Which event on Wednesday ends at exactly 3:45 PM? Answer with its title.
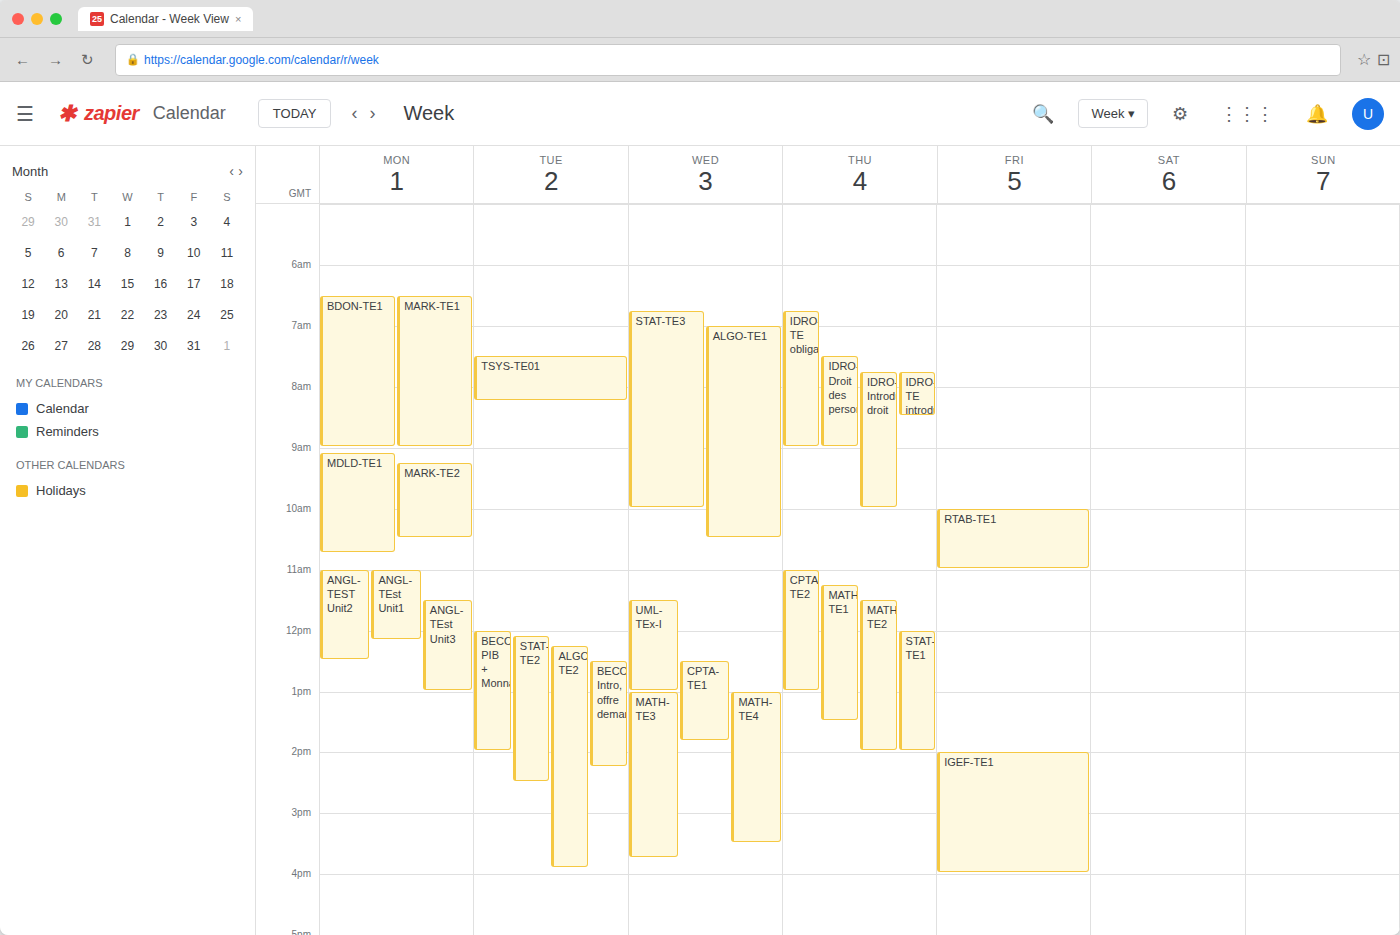
"MATH-TE3"